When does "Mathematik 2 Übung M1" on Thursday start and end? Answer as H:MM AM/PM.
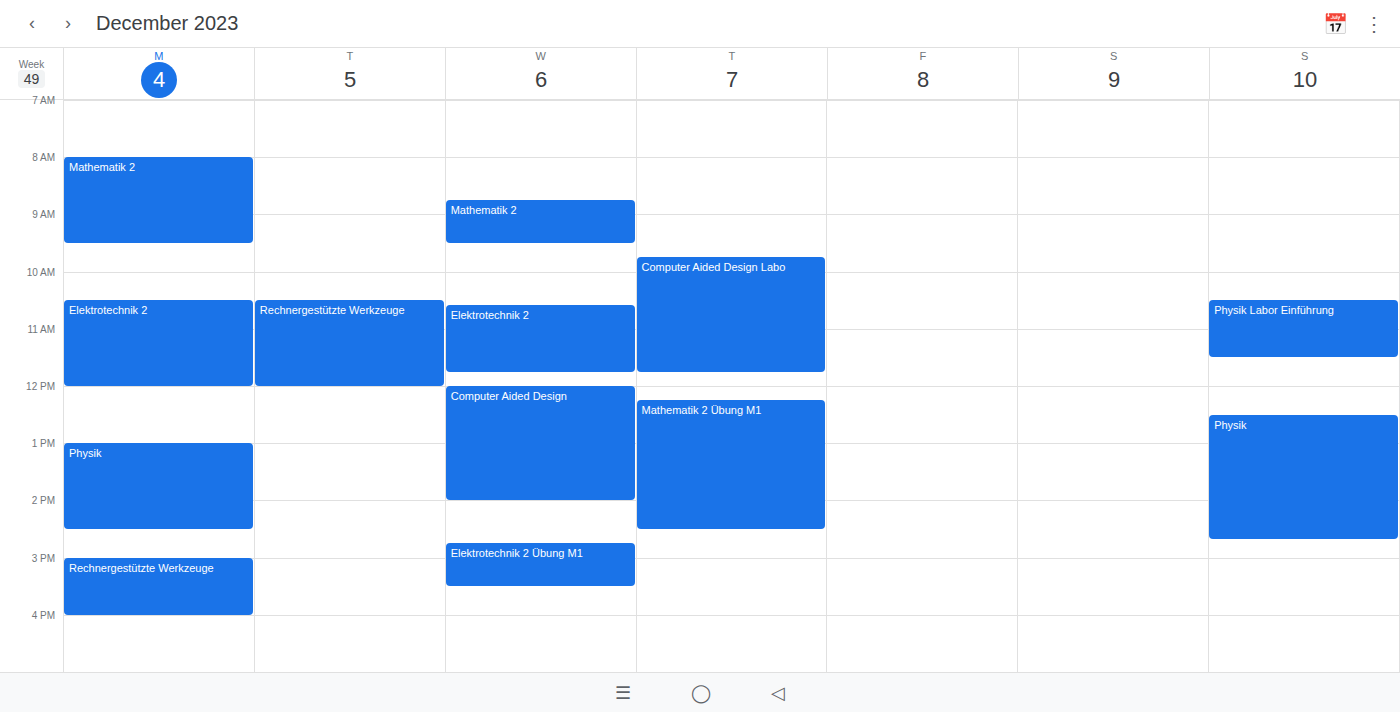
12:15 PM to 2:30 PM